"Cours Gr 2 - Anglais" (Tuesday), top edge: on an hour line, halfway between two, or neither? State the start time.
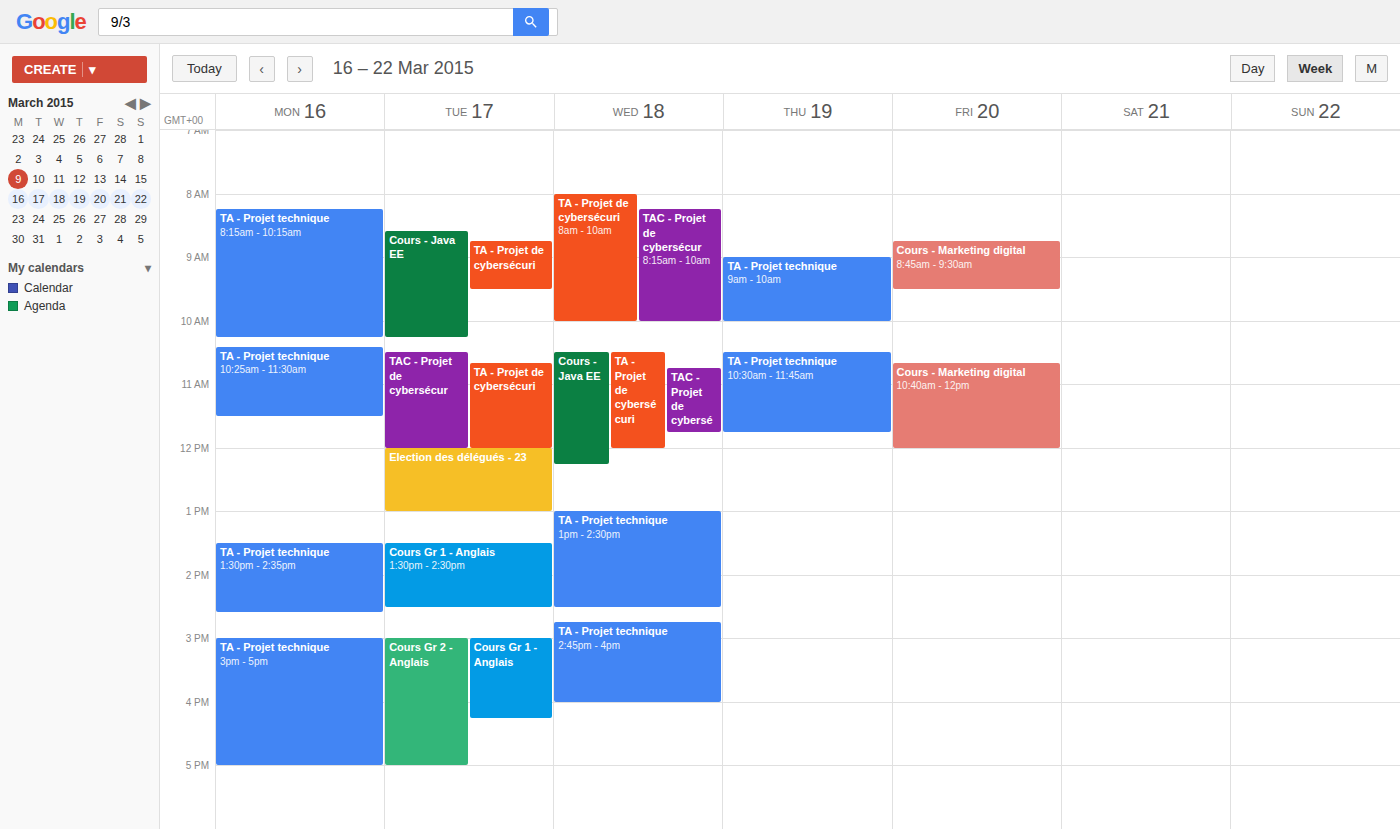
15:00 -- exactly on the 15:00 line.